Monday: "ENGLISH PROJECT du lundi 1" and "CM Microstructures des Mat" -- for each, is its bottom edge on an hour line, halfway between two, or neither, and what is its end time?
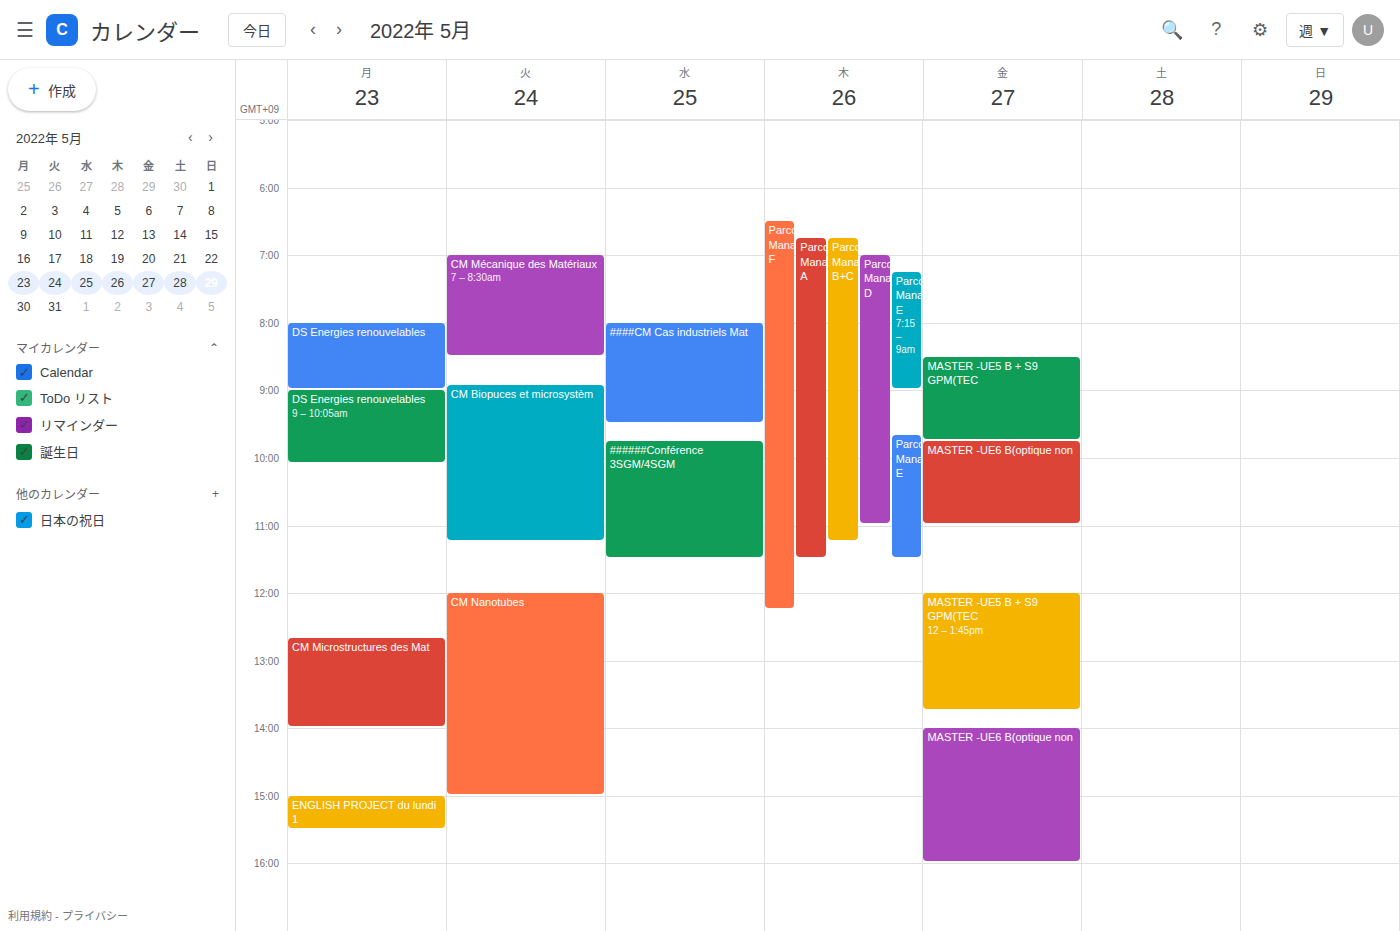
"ENGLISH PROJECT du lundi 1": 3:30 PM, halfway between the 3 PM and 4 PM lines. "CM Microstructures des Mat": 2:00 PM, exactly on the 2 PM line.